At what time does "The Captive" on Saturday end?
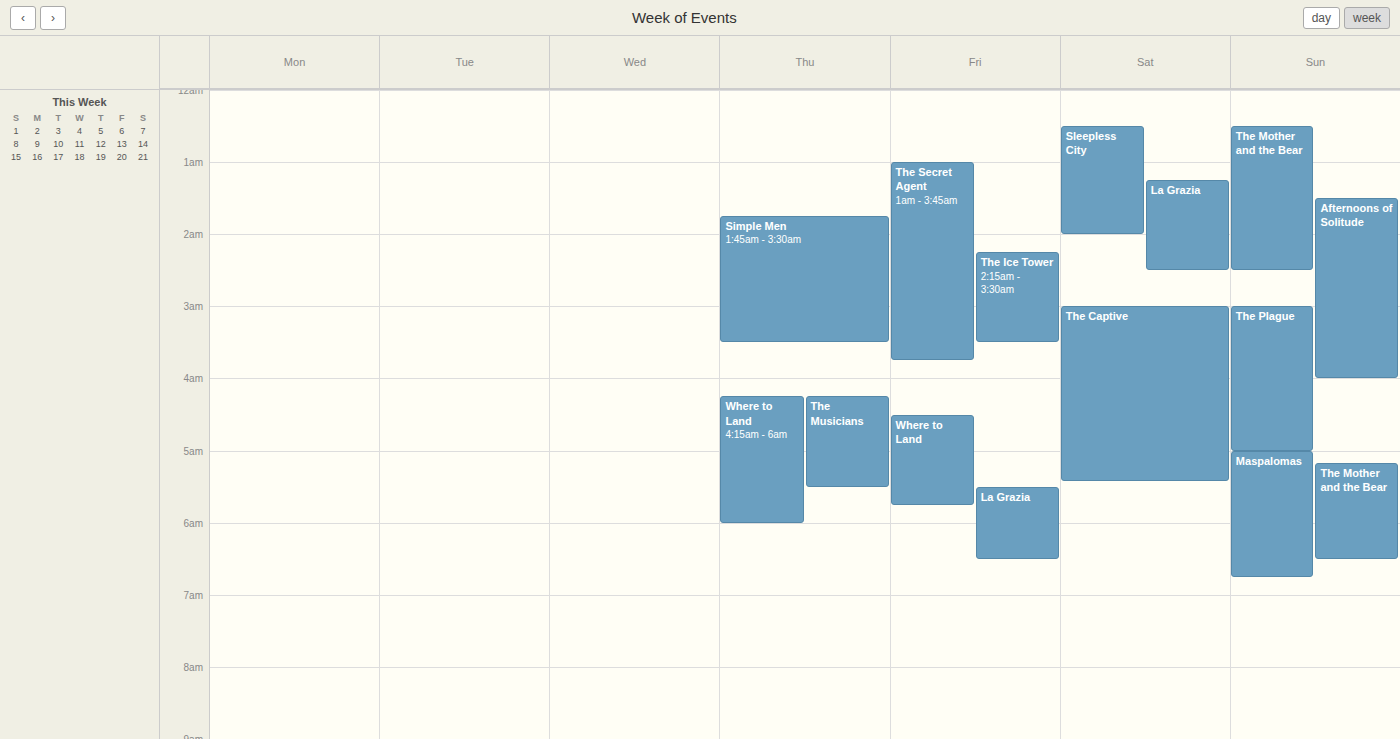
5:25 AM